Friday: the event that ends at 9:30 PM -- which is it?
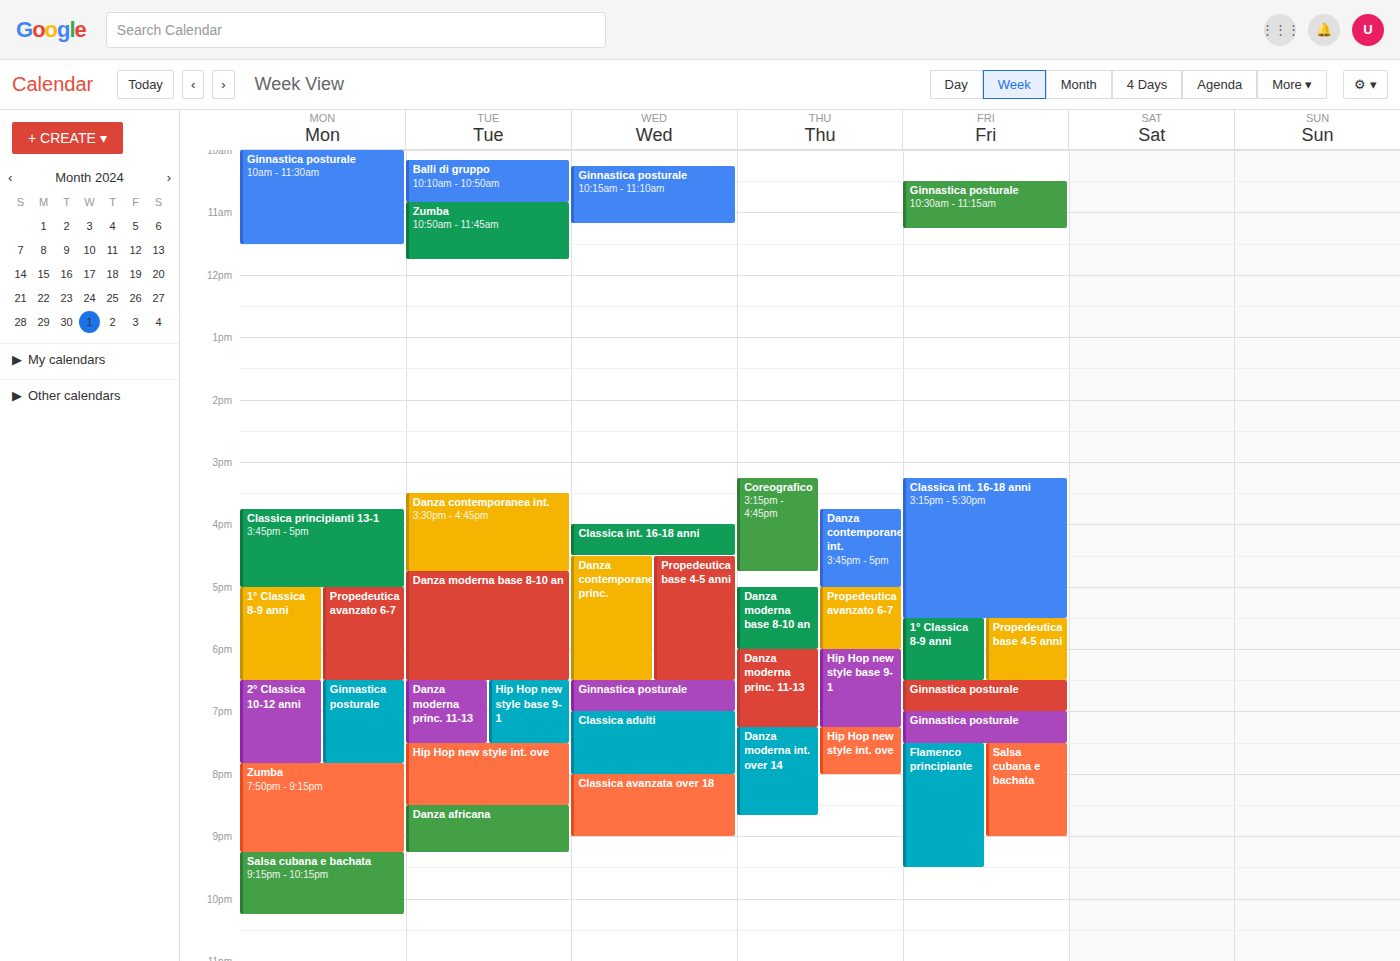
"Flamenco principiante"